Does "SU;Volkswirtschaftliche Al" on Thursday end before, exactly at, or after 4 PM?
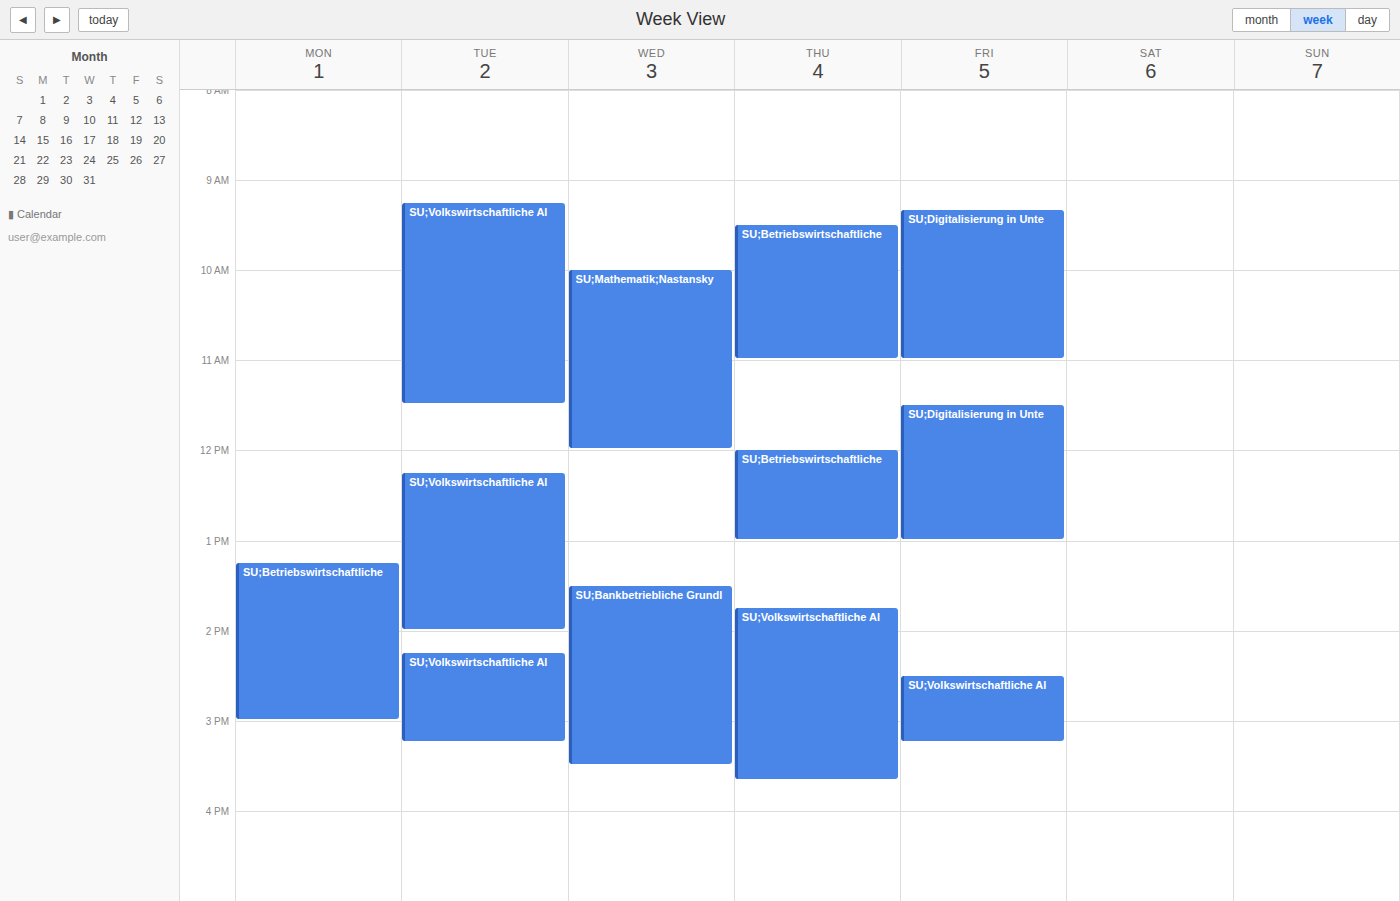
3:40 PM -- before 4 PM, 20 minutes above the 4 PM line.